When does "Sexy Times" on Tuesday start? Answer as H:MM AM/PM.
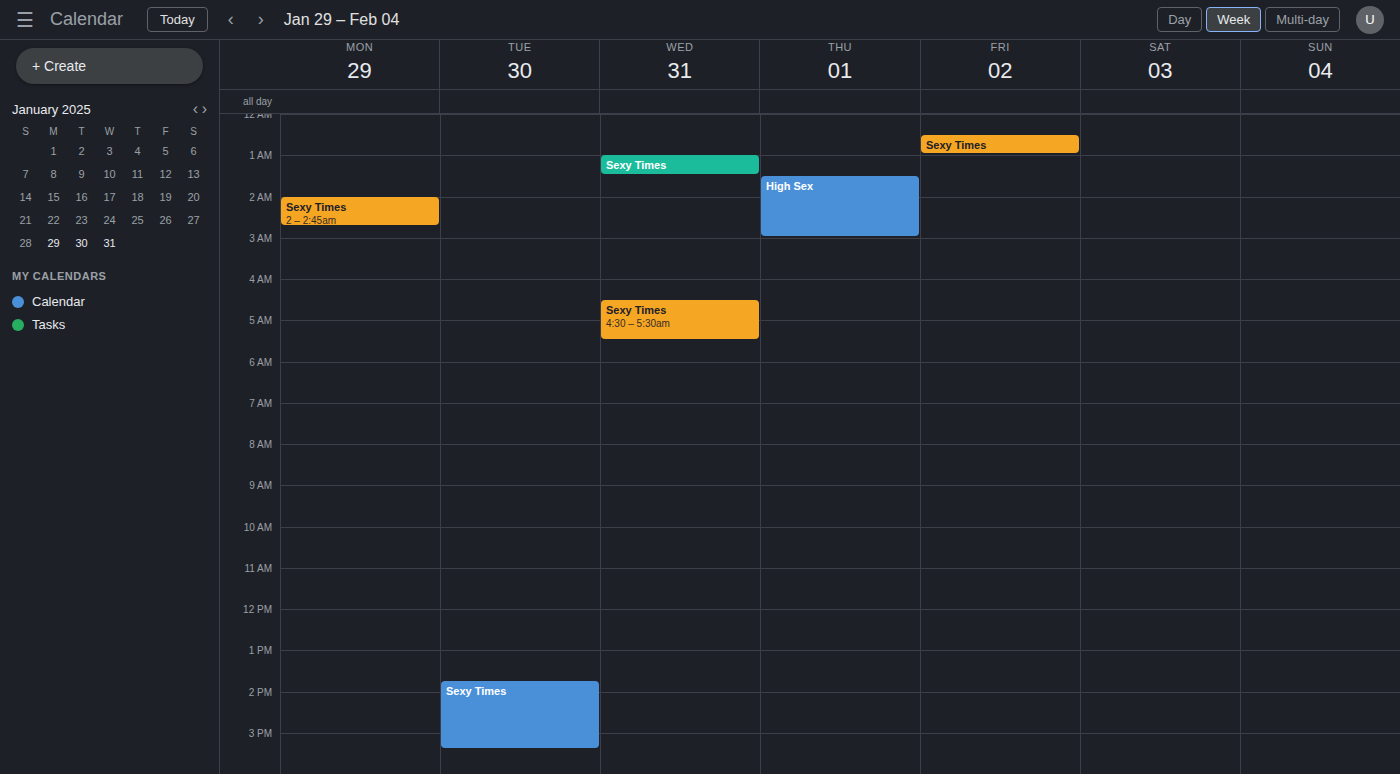
1:45 PM